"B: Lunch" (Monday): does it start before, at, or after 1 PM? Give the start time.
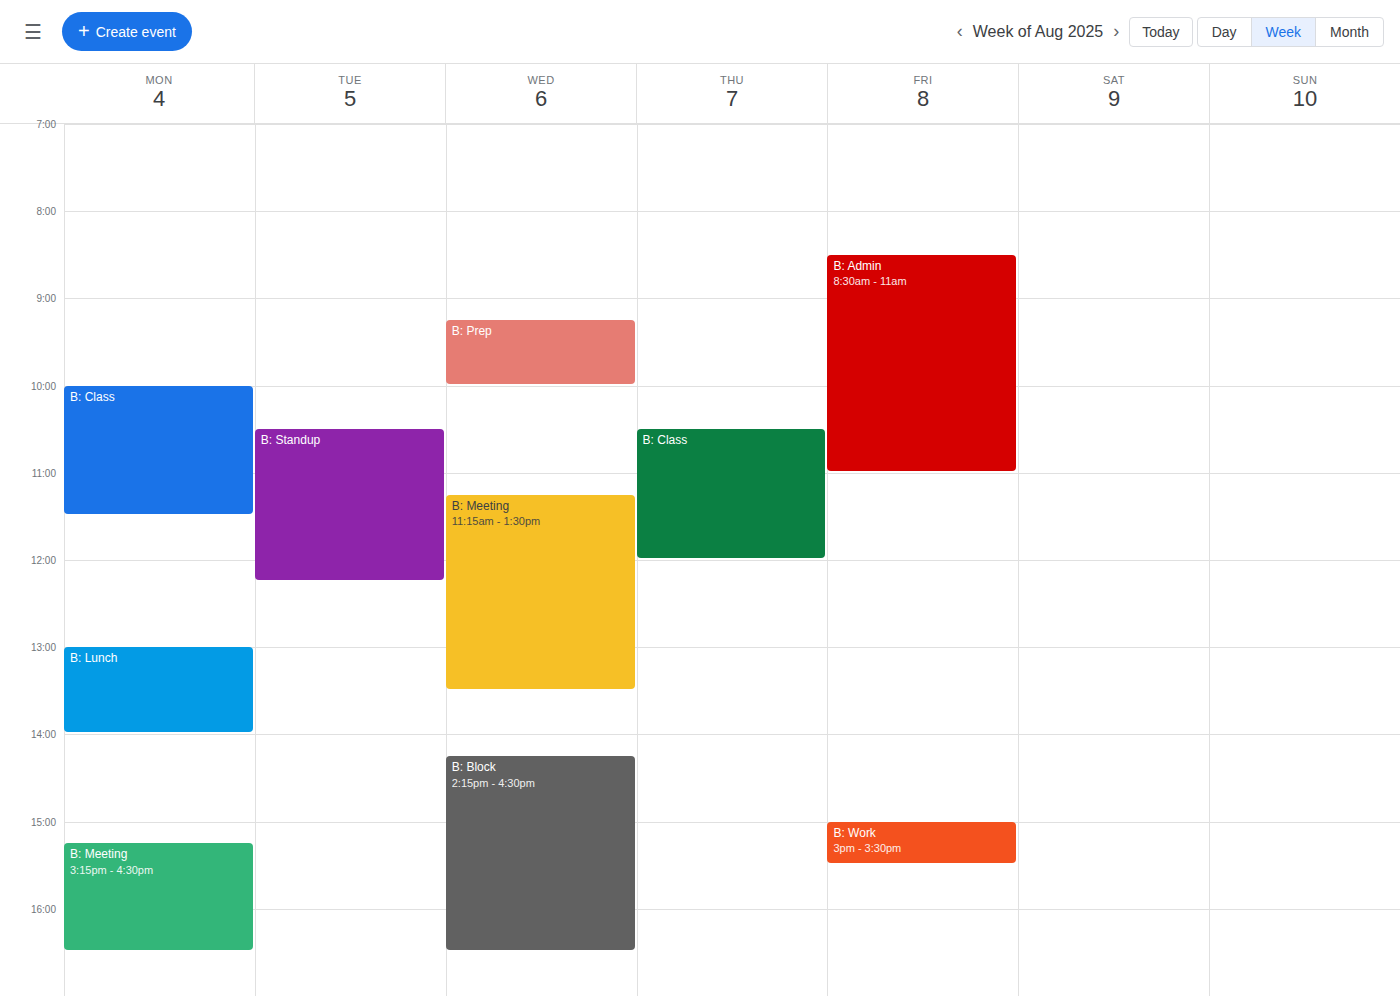
1:00 PM -- exactly at 1 PM, on the 1 PM line.